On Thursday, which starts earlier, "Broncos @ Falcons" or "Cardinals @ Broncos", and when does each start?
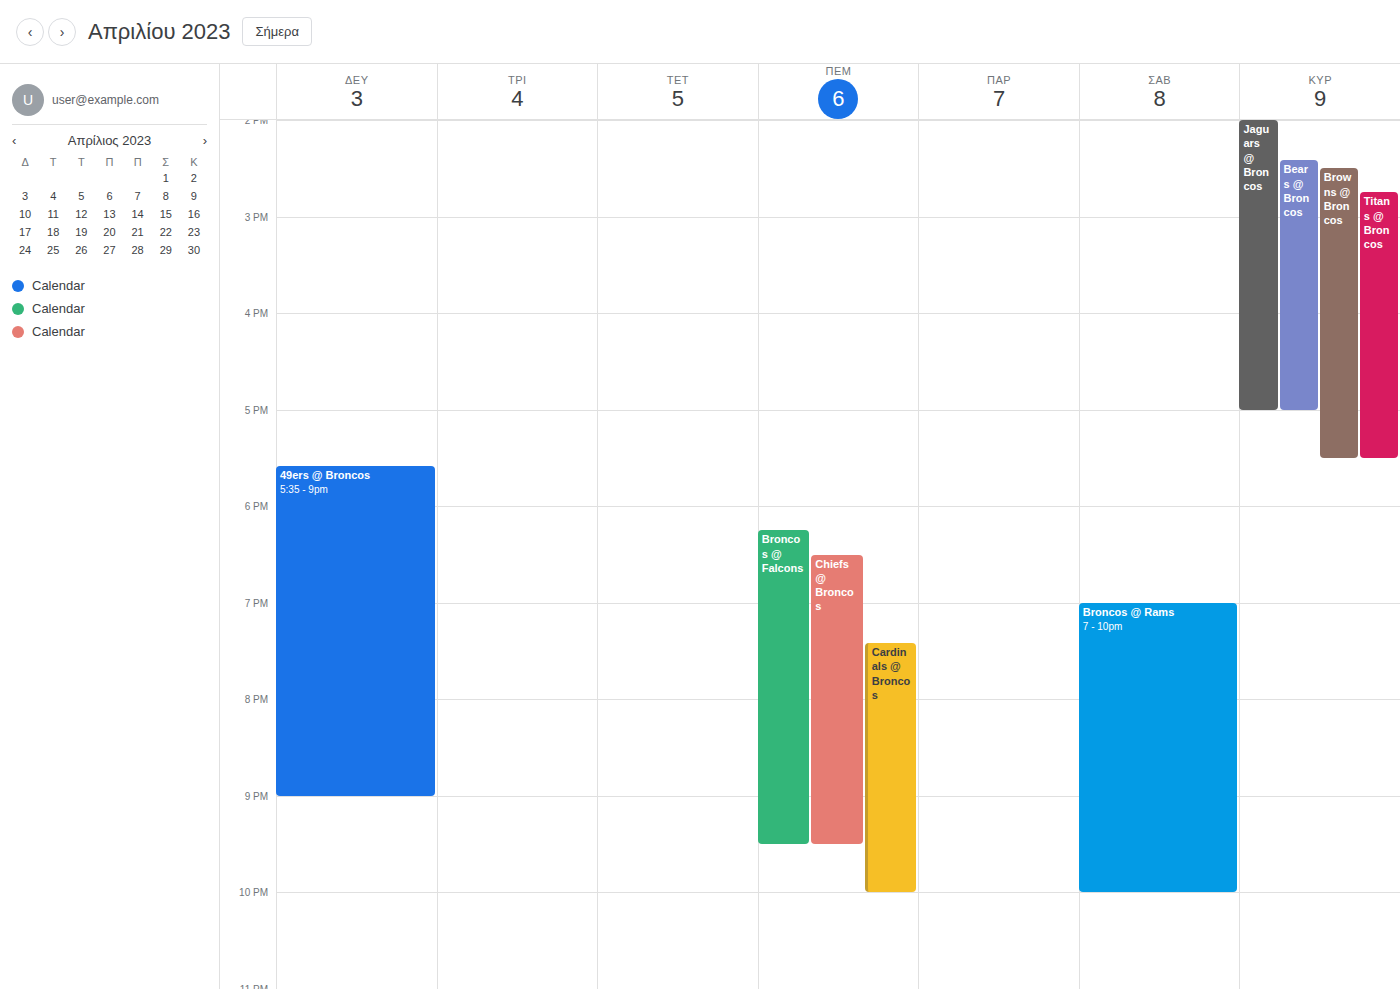
"Broncos @ Falcons" 6:15 PM; "Cardinals @ Broncos" 7:25 PM.